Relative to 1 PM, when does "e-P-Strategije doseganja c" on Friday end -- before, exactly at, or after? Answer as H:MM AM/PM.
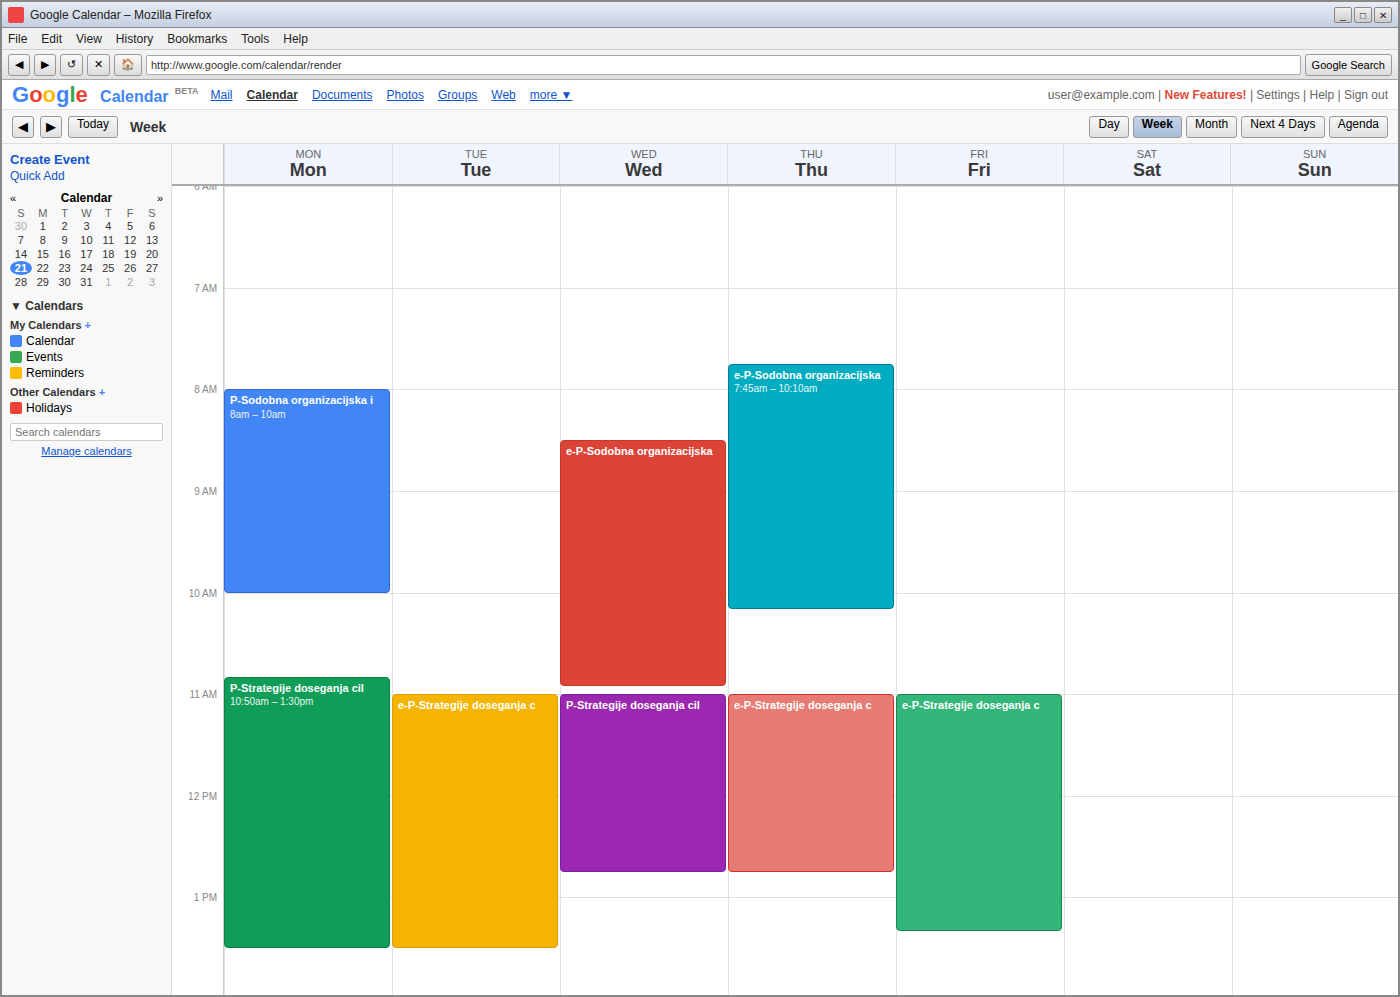
1:20 PM -- after 1 PM, 20 minutes below the 1 PM line.